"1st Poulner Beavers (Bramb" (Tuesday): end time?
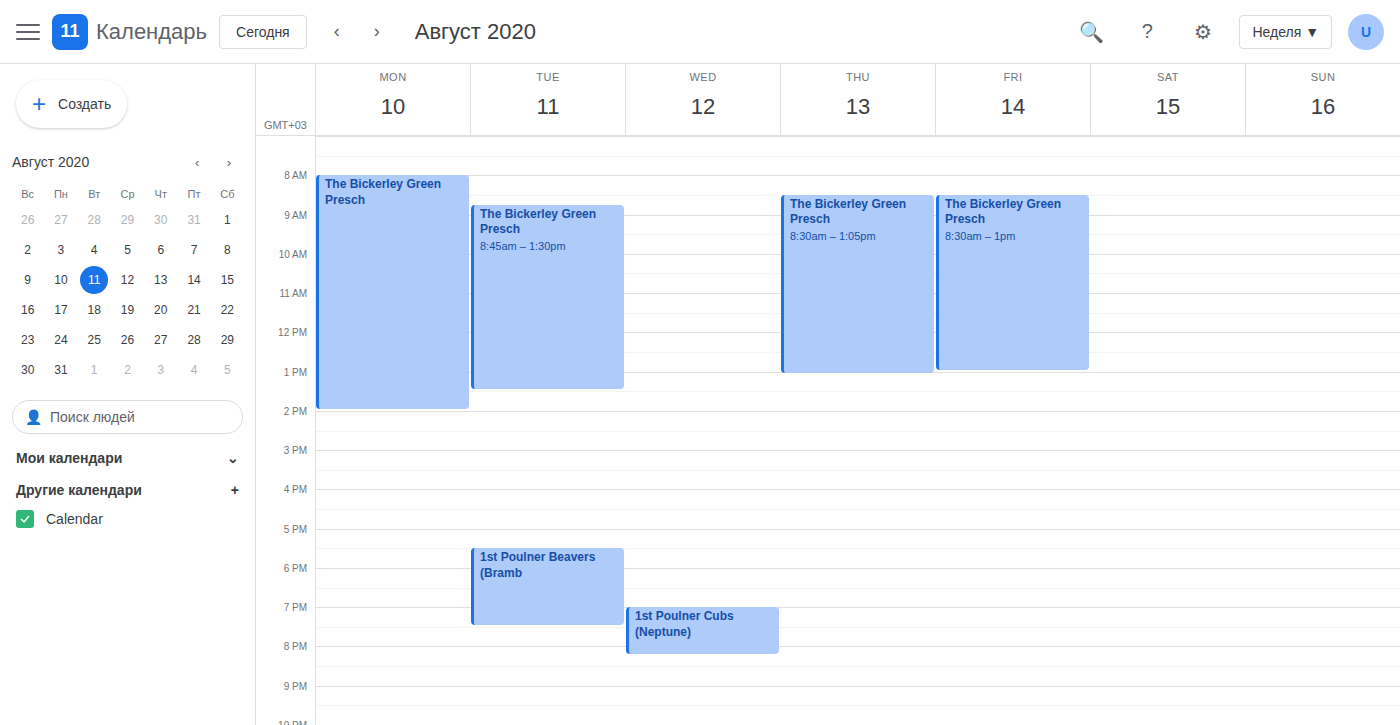
7:30 PM